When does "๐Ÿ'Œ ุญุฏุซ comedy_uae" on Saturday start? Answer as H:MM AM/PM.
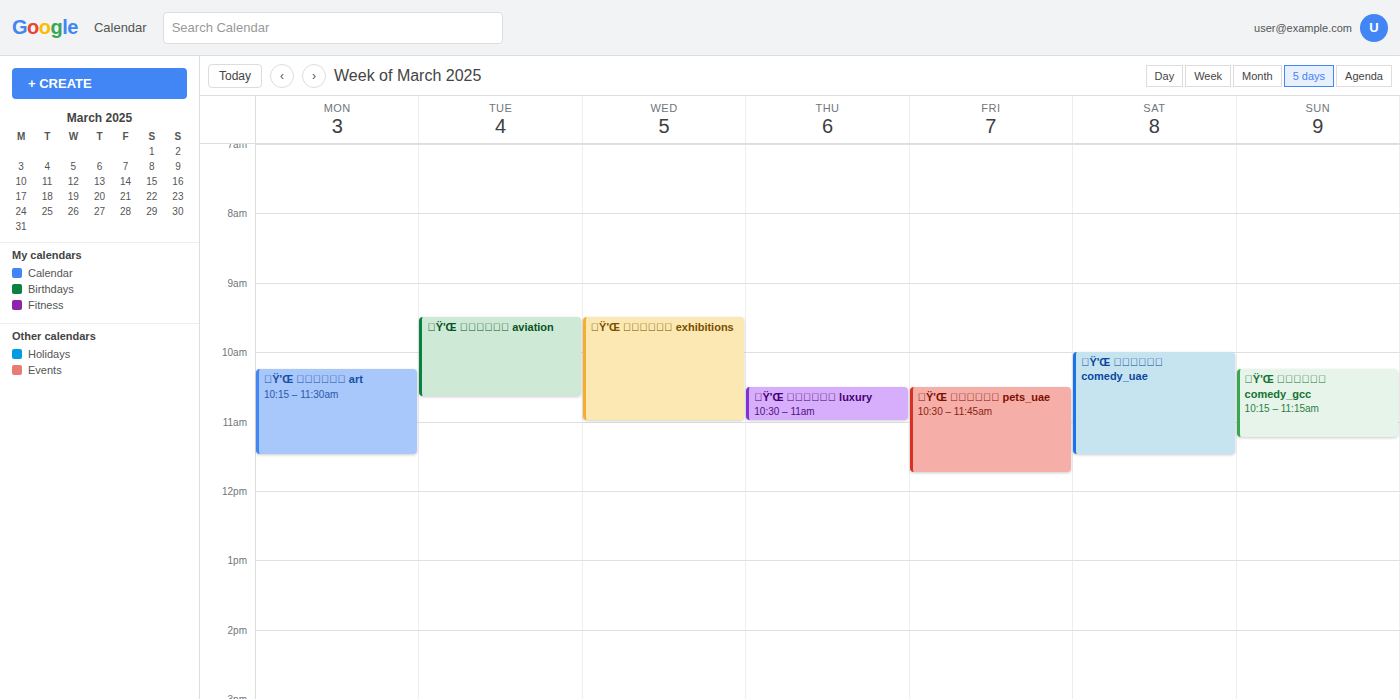
10:00 AM